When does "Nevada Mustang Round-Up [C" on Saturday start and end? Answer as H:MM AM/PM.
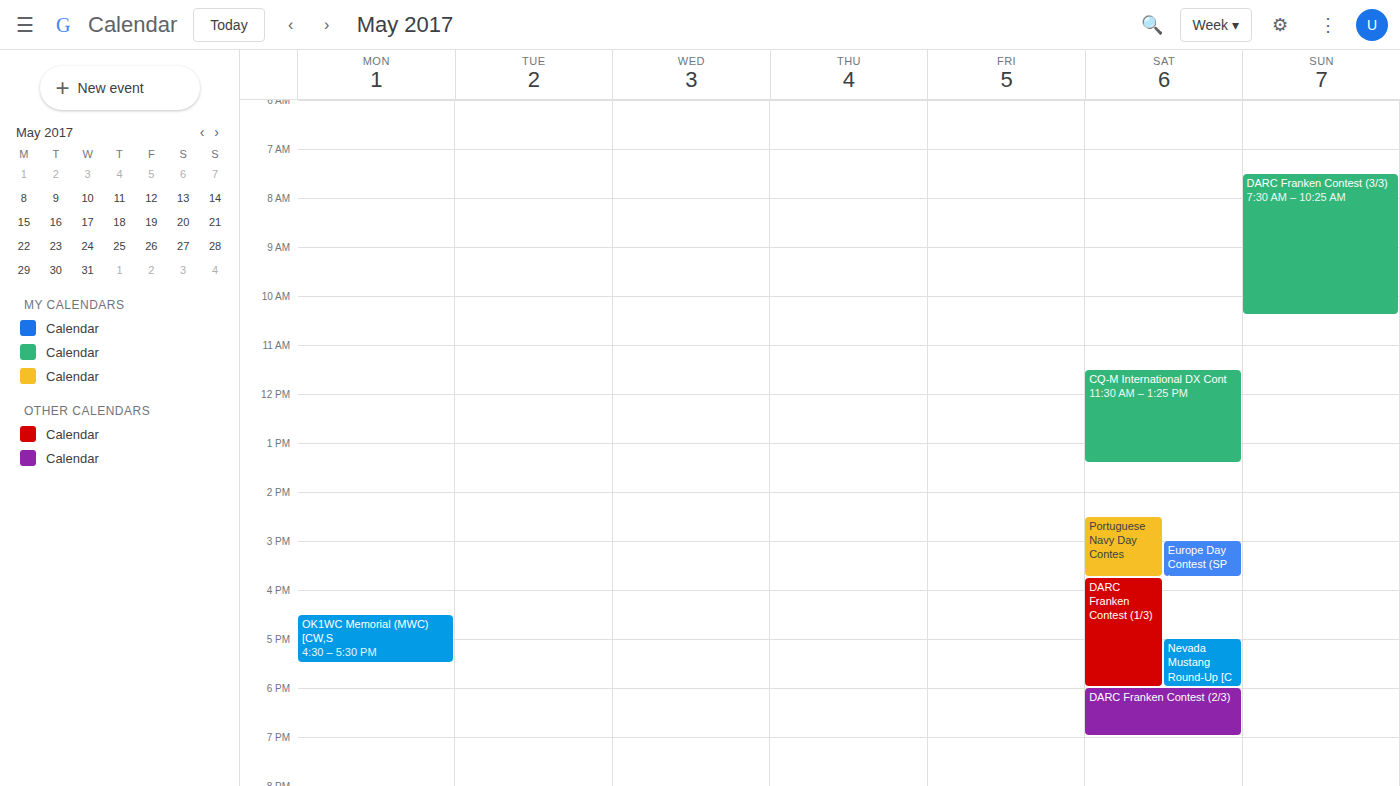
5:00 PM to 6:00 PM